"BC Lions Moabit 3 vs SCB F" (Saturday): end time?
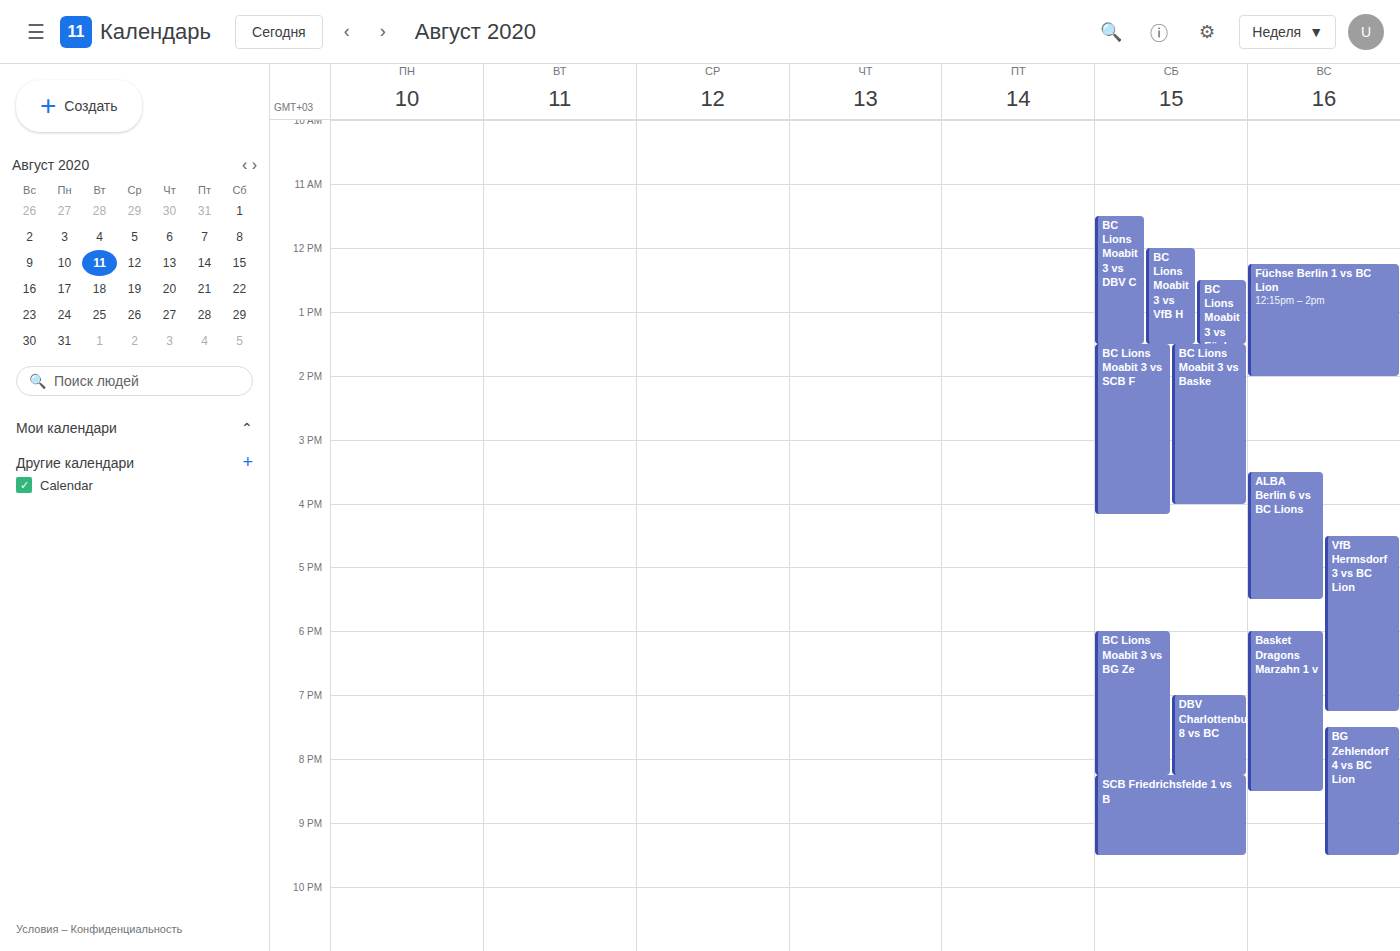
4:10 PM